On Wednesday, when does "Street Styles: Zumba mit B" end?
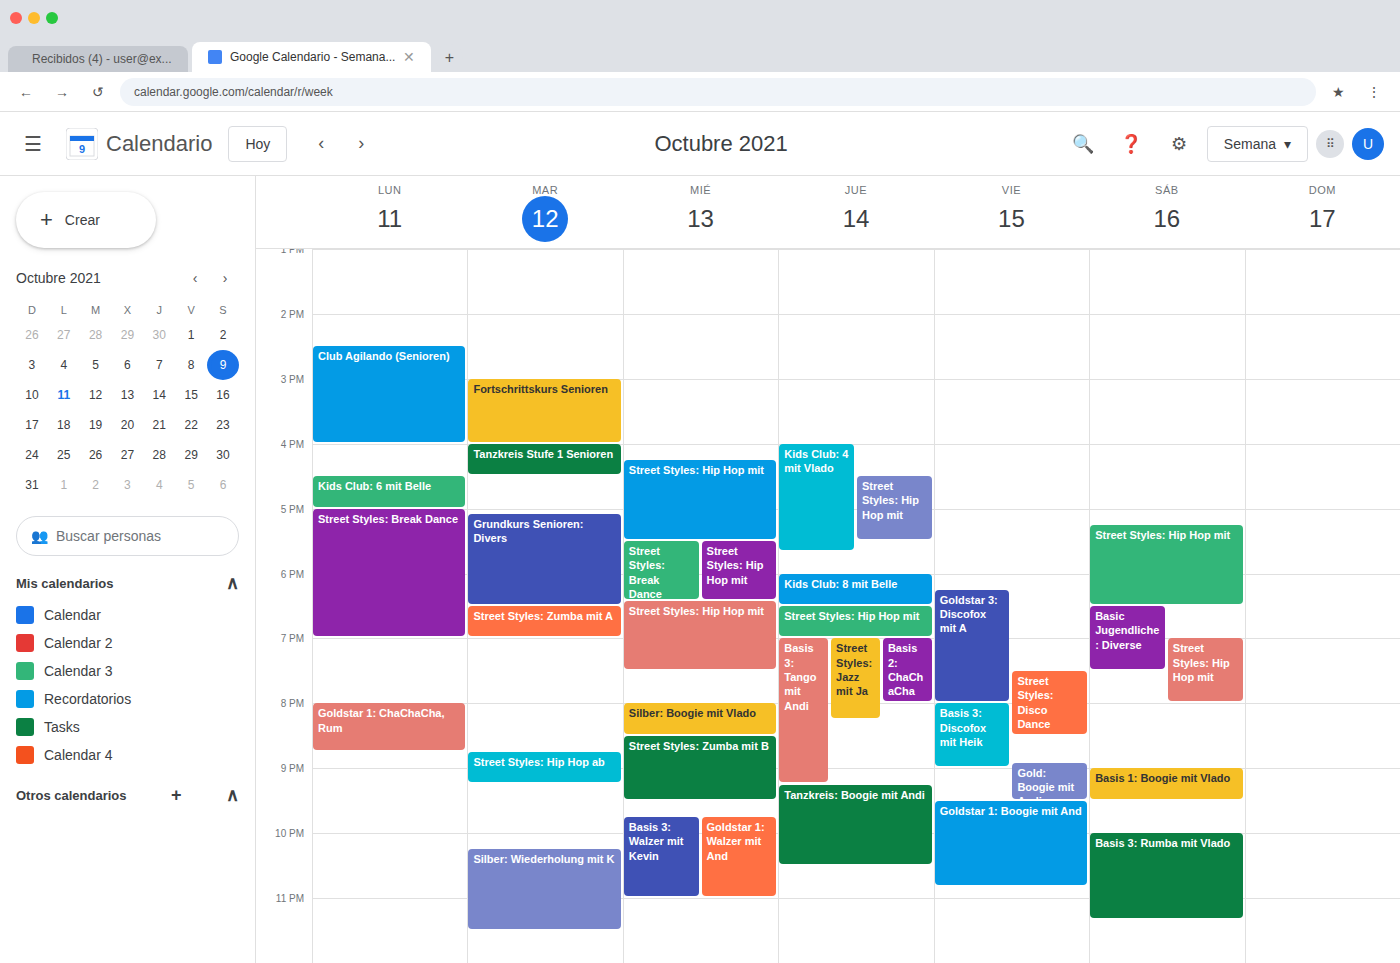
9:30 PM